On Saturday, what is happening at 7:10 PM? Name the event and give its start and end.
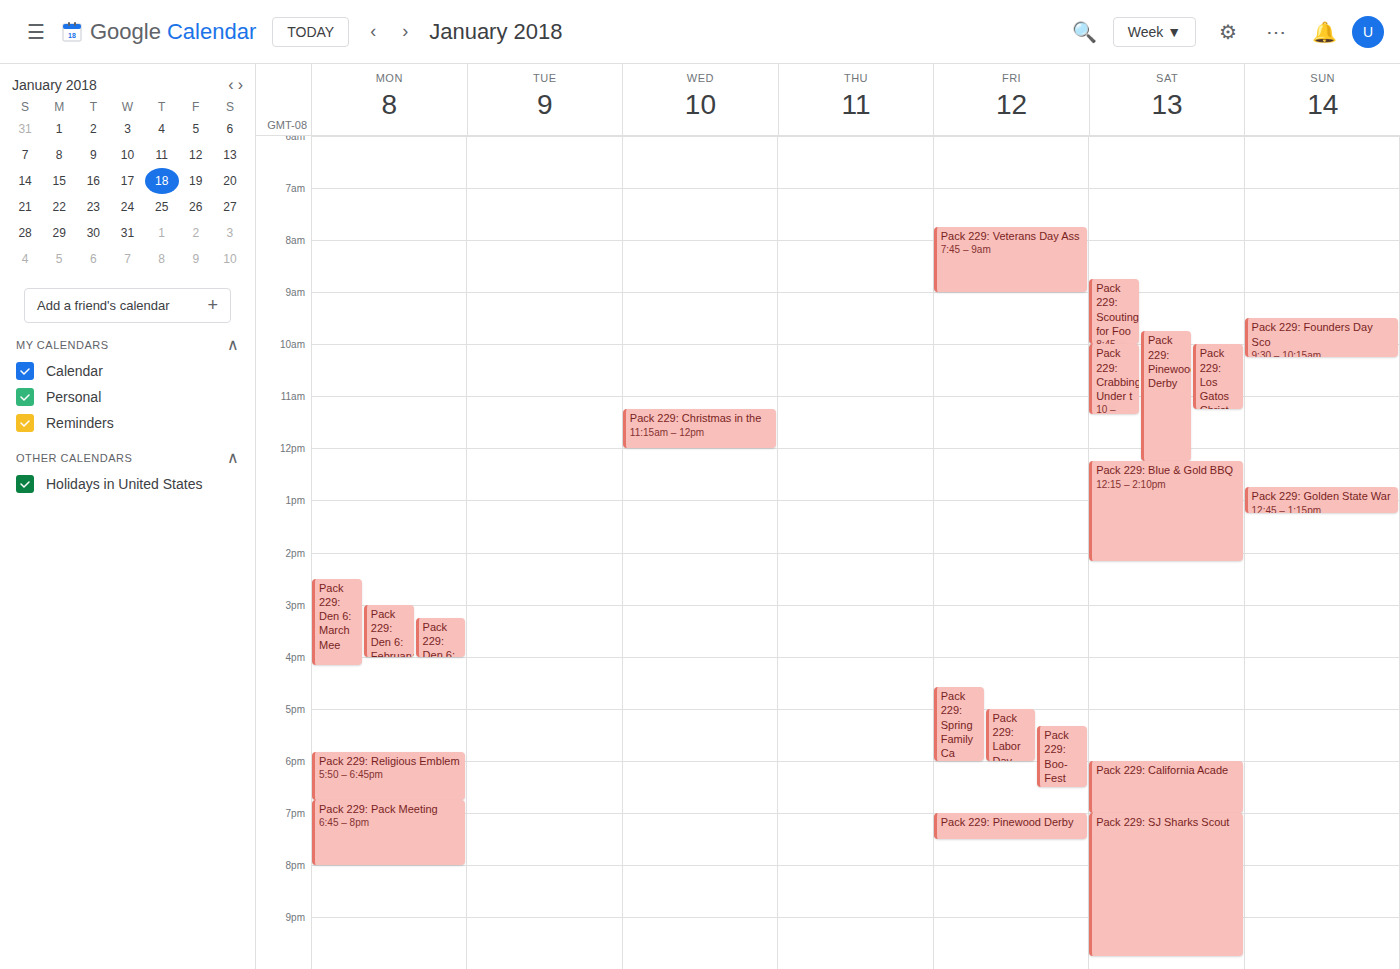
"Pack 229: SJ Sharks Scout", 7:00 PM to 9:45 PM